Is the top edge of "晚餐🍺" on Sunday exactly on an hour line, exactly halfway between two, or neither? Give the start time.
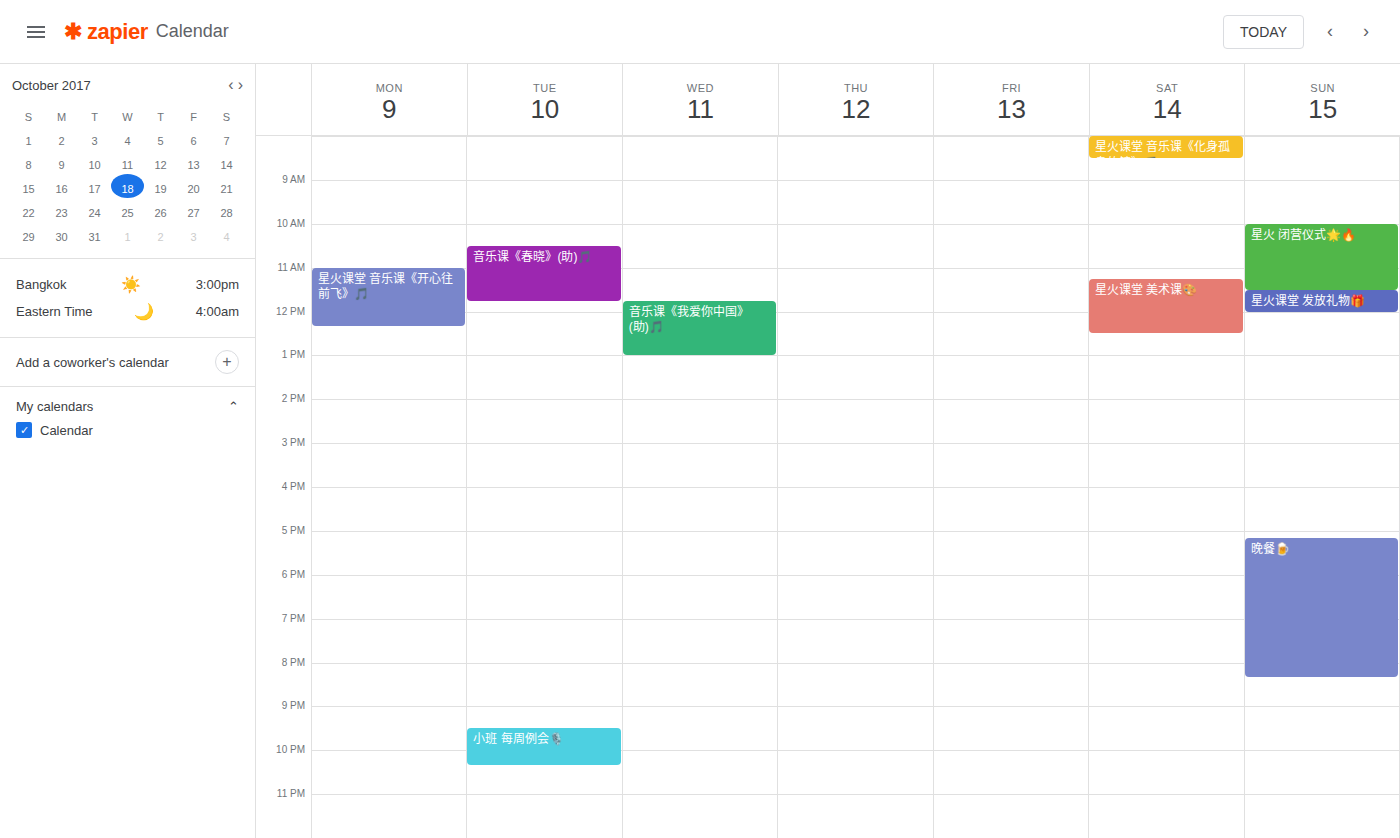
5:10 PM -- neither: 10 minutes below the 5 PM line and 50 minutes above the 6 PM line.